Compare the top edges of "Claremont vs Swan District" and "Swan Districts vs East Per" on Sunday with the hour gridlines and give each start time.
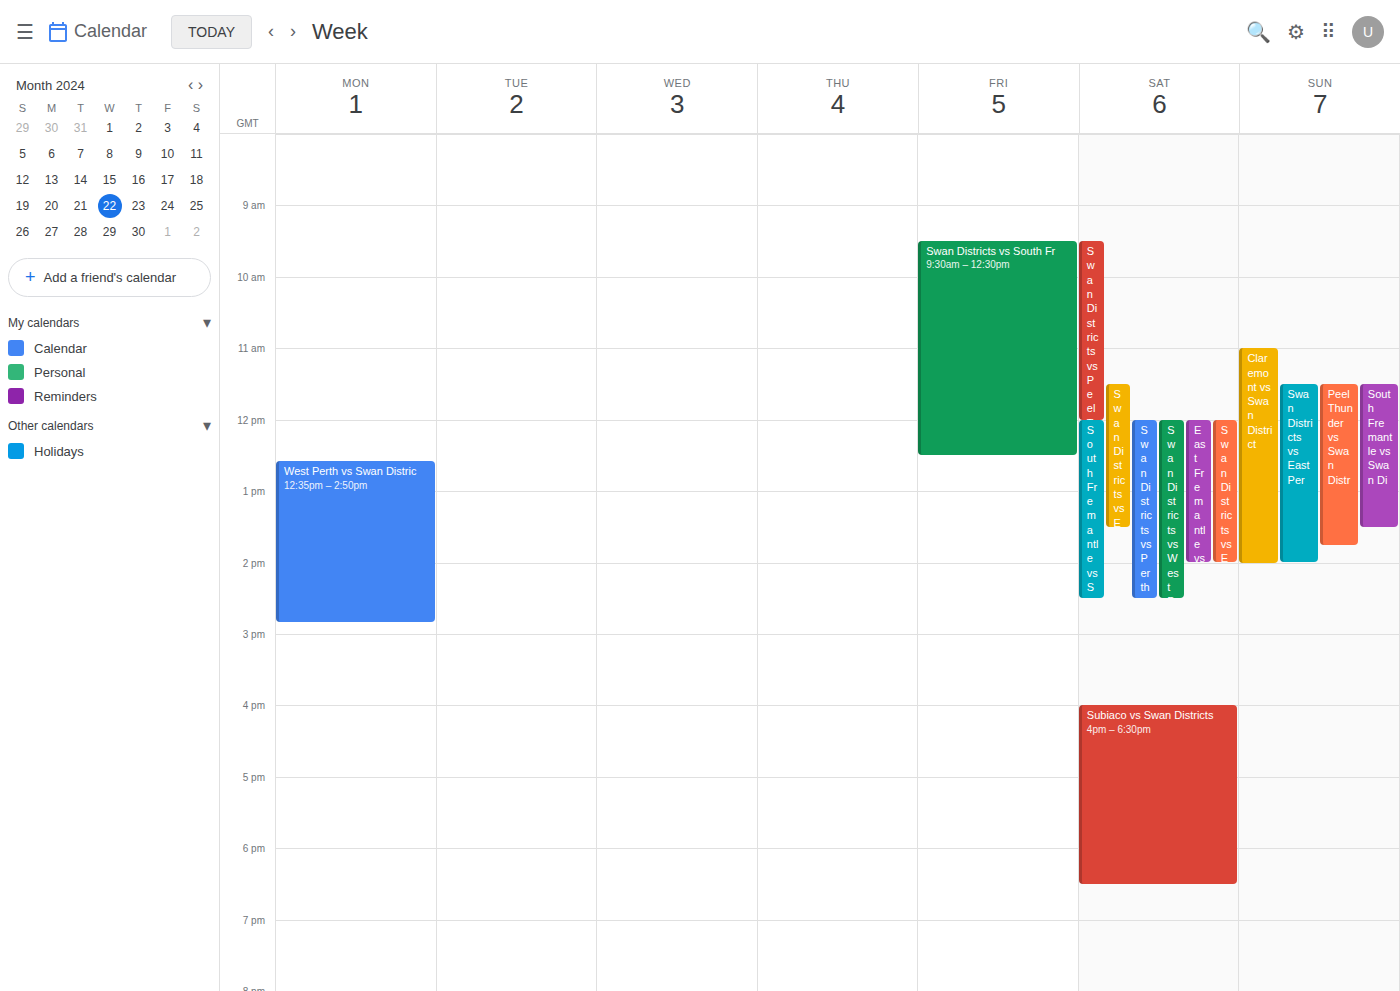
"Claremont vs Swan District": 11:00 AM, exactly on the 11 AM line. "Swan Districts vs East Per": 11:30 AM, halfway between the 11 AM and 12 PM lines.